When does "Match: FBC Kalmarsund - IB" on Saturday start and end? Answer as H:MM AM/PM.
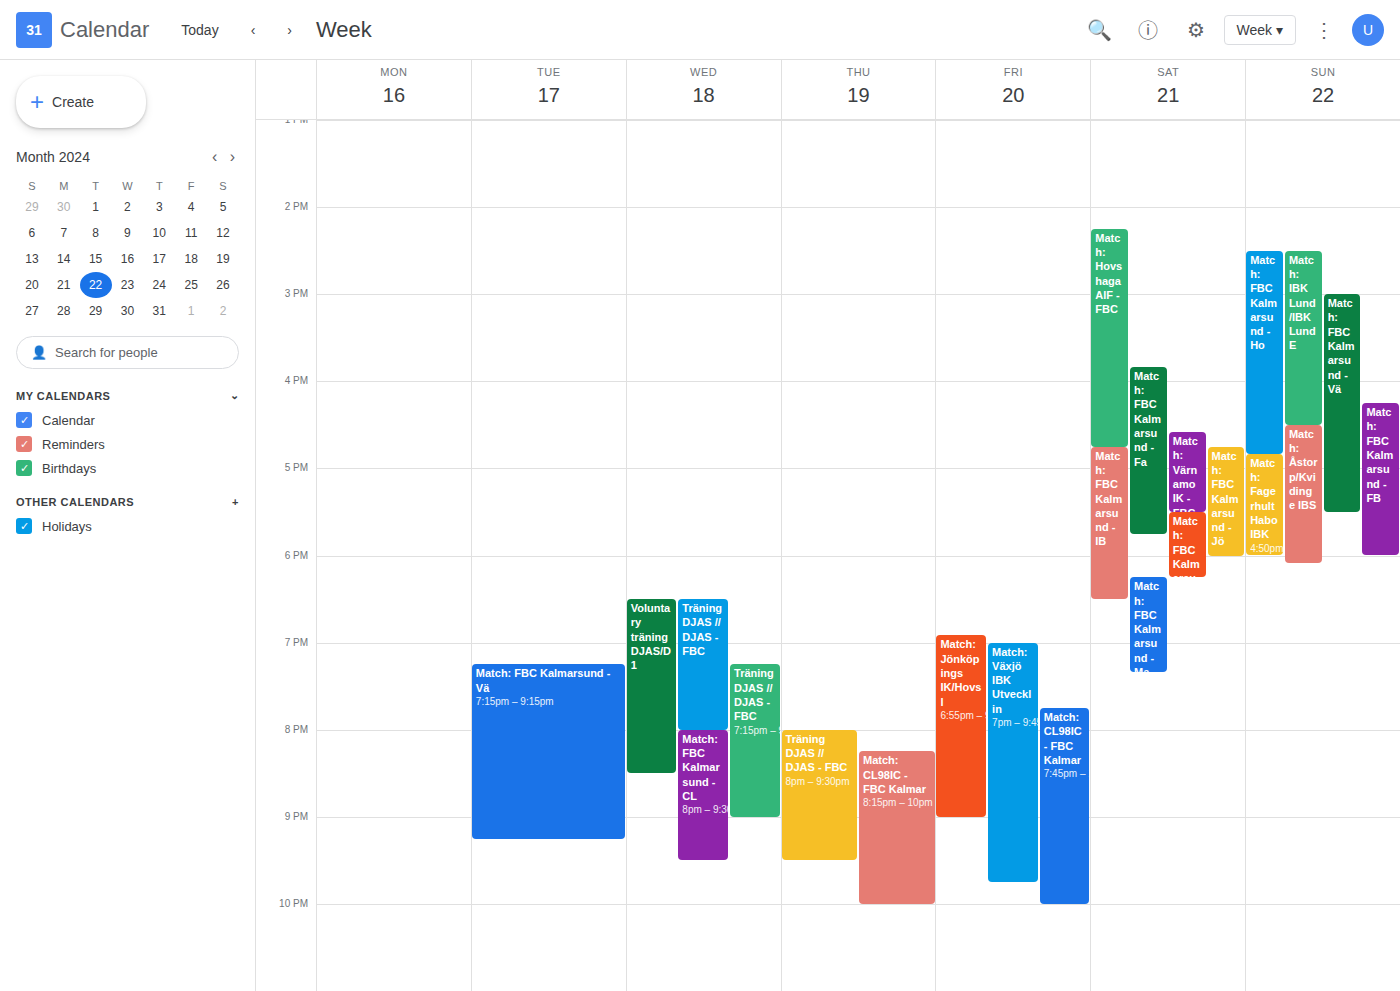
4:45 PM to 6:30 PM